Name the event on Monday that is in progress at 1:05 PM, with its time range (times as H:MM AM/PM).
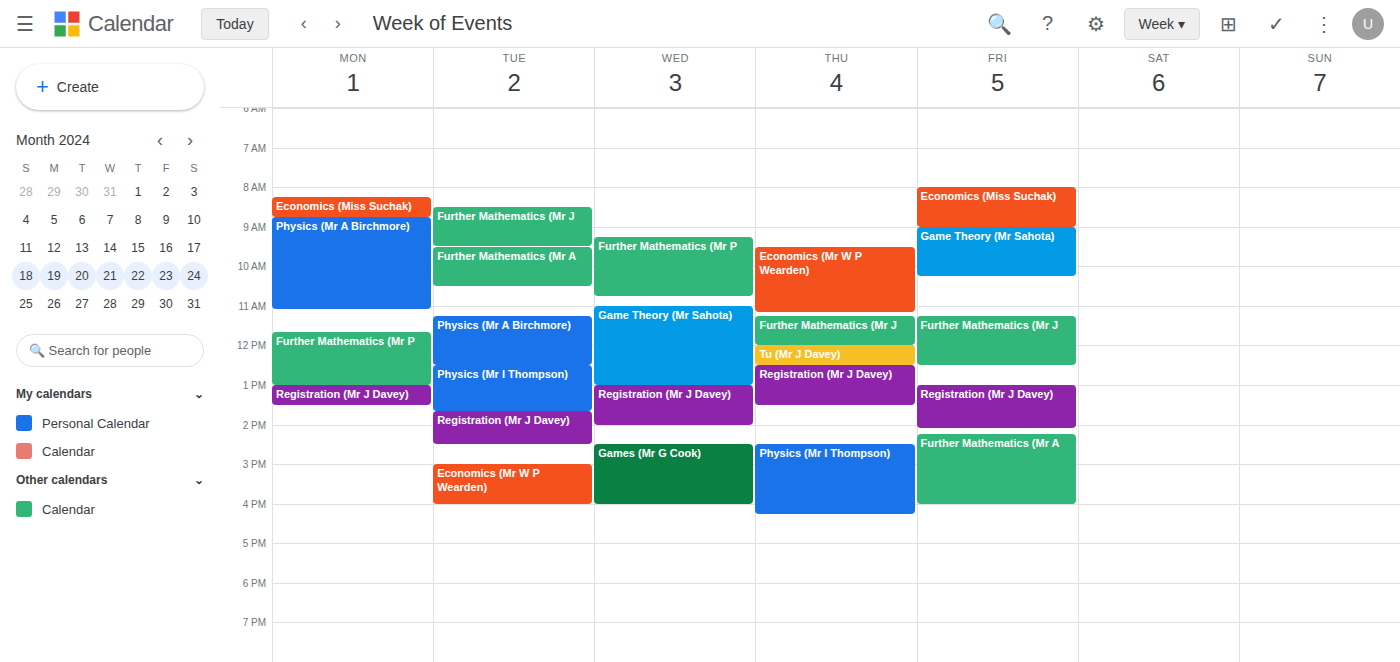
"Registration (Mr J Davey)", 1:00 PM to 1:30 PM